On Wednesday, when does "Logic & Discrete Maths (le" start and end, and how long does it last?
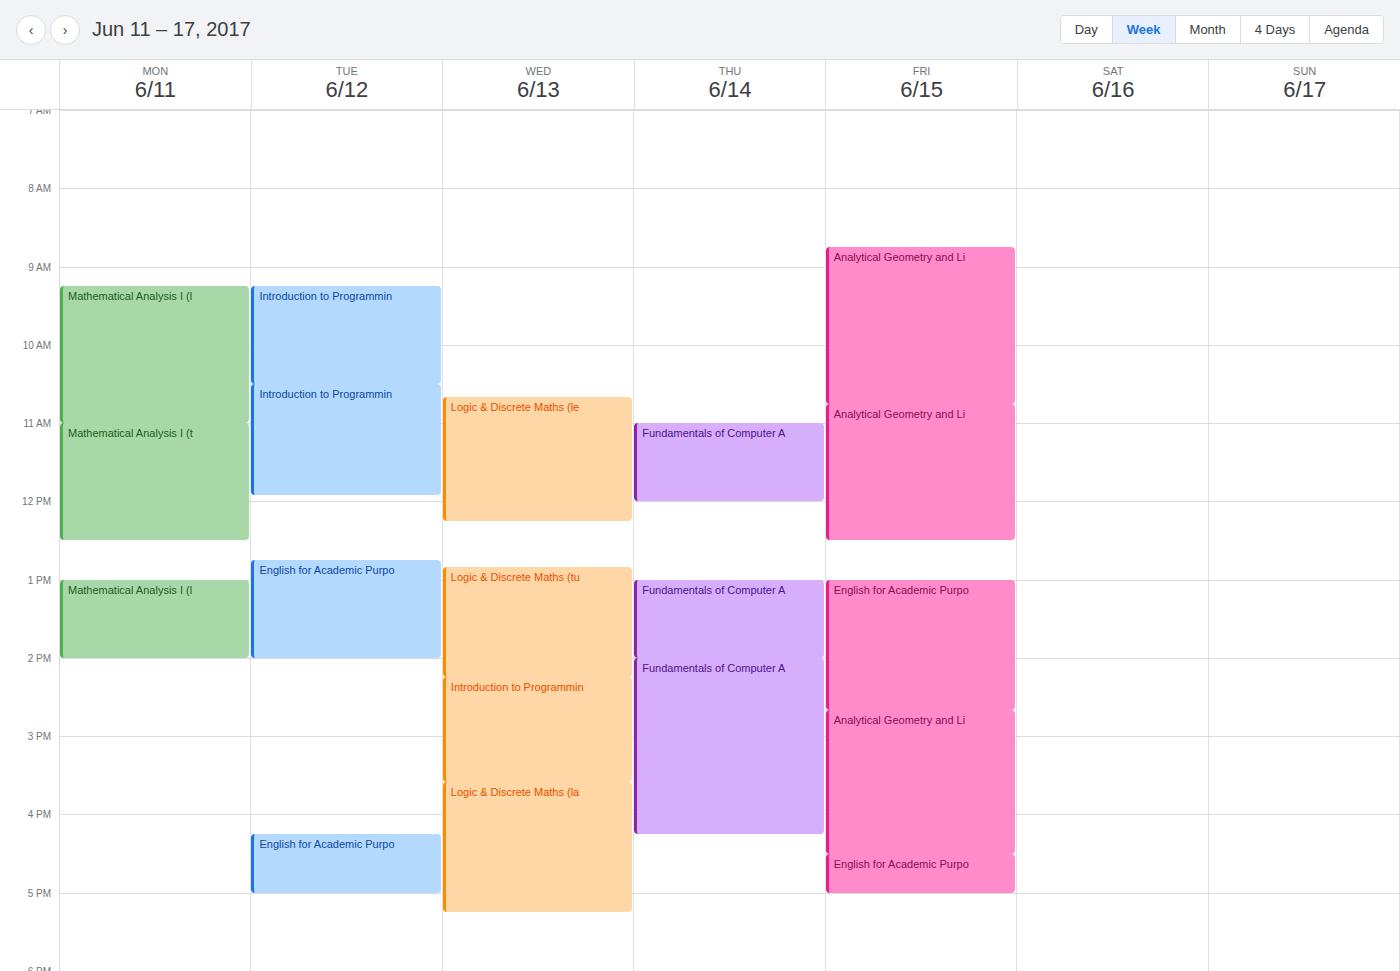
10:40 AM to 12:15 PM, 1 hour 35 minutes